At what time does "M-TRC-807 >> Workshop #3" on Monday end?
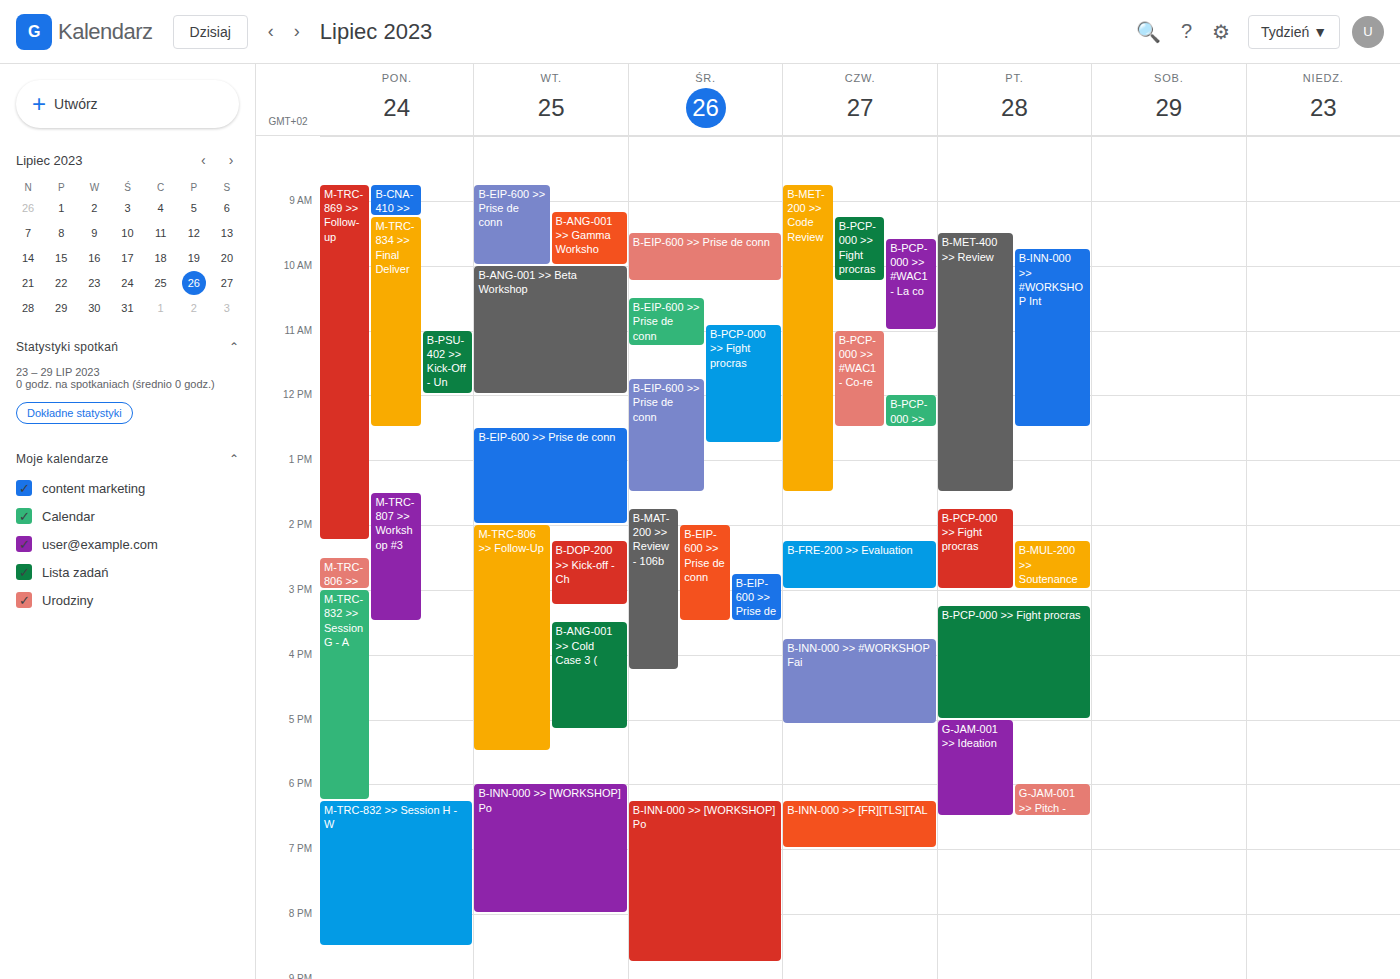
3:30 PM